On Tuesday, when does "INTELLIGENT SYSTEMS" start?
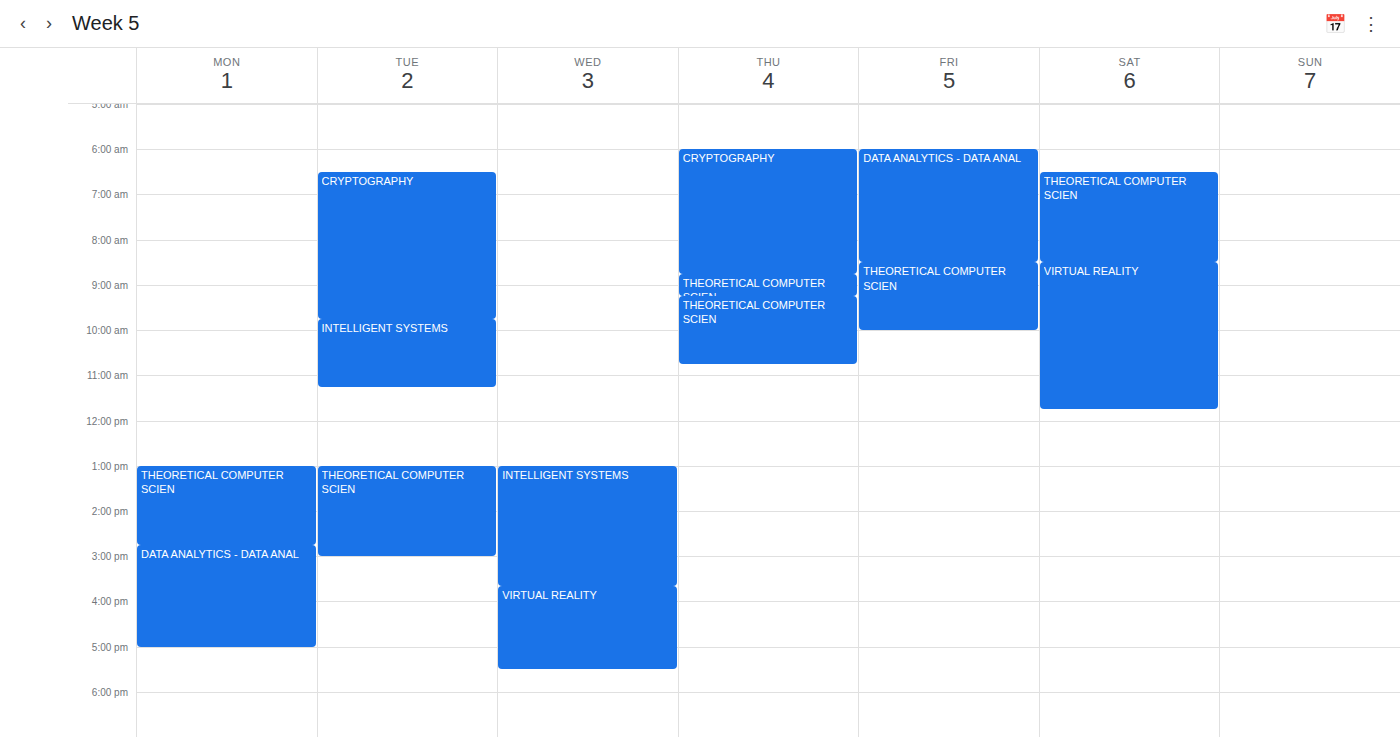
9:45 AM